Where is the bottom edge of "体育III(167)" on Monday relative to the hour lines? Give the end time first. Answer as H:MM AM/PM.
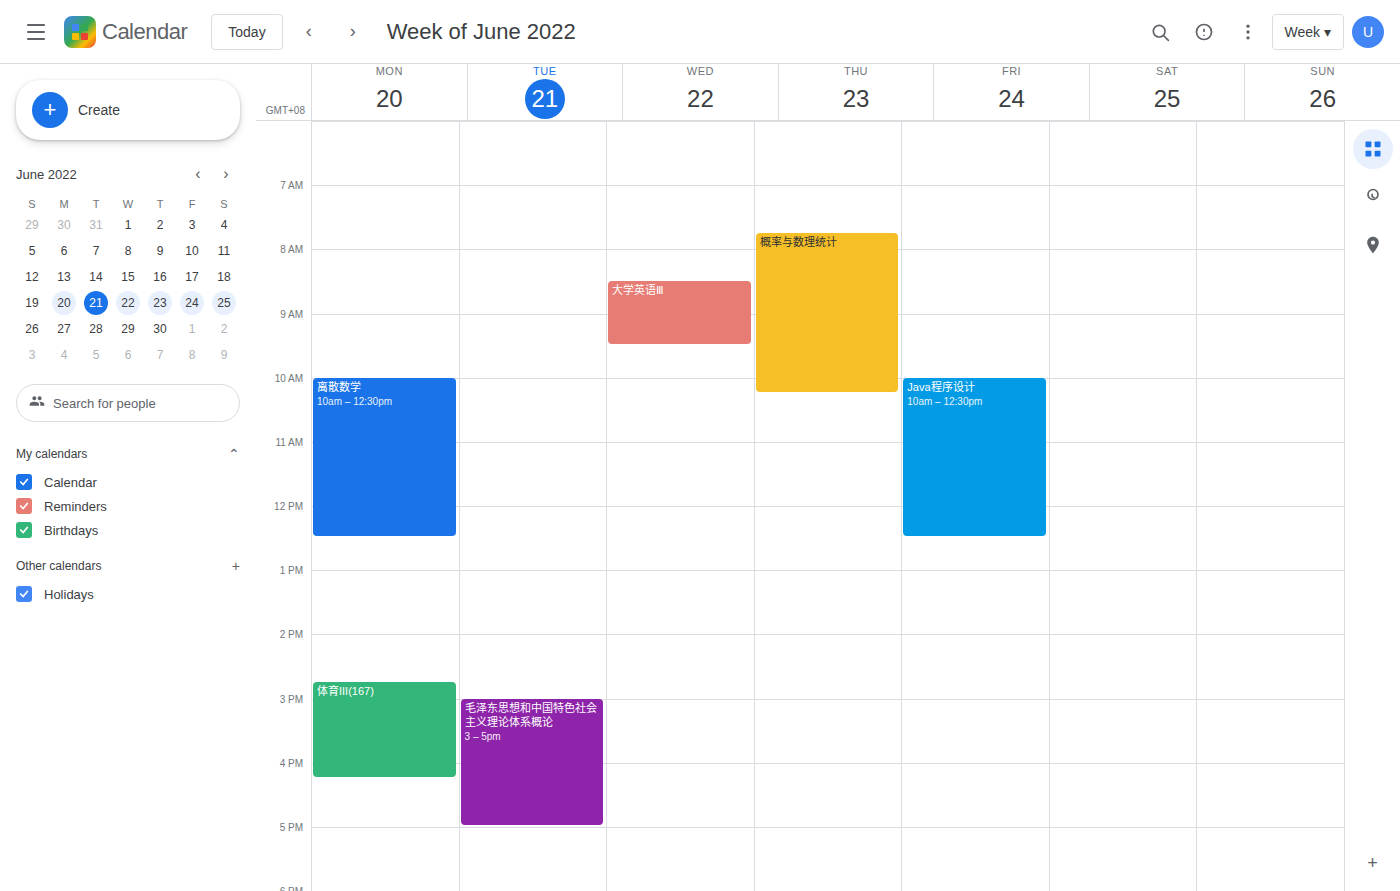
4:15 PM -- neither: a quarter of the way from the 4 PM line to the 5 PM line.